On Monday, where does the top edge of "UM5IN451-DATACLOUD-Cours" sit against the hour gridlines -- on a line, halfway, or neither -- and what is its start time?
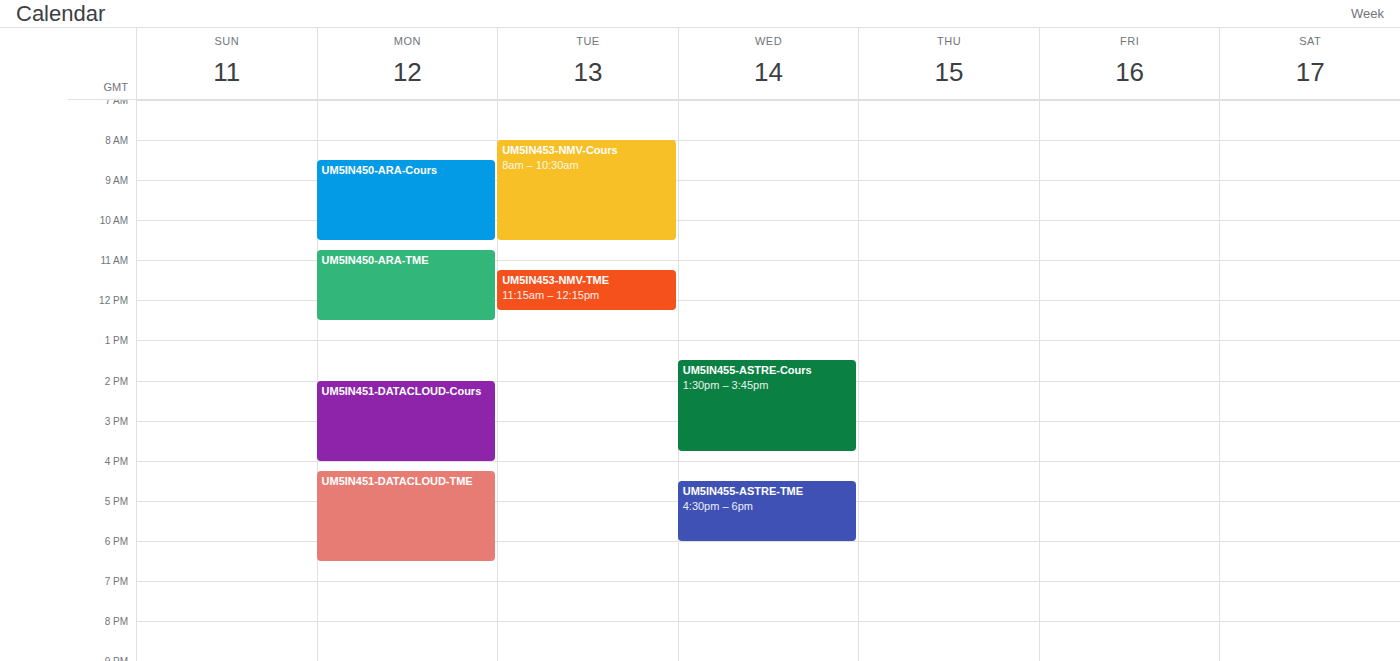
2:00 PM -- exactly on the 2 PM line.